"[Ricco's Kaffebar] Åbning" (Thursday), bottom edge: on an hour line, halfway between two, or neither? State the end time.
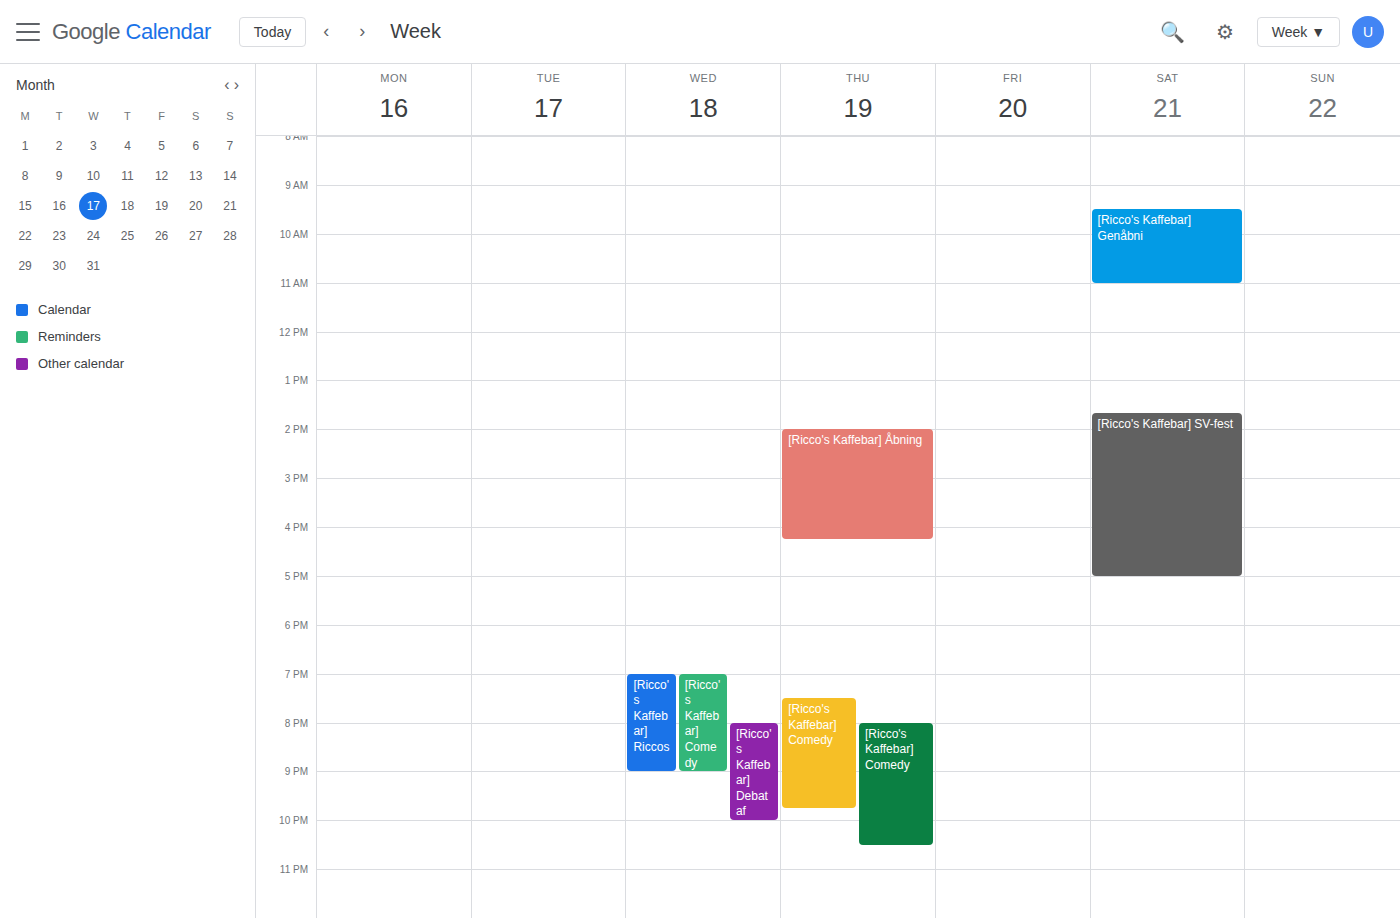
4:15 PM -- neither: a quarter of the way from the 4 PM line to the 5 PM line.